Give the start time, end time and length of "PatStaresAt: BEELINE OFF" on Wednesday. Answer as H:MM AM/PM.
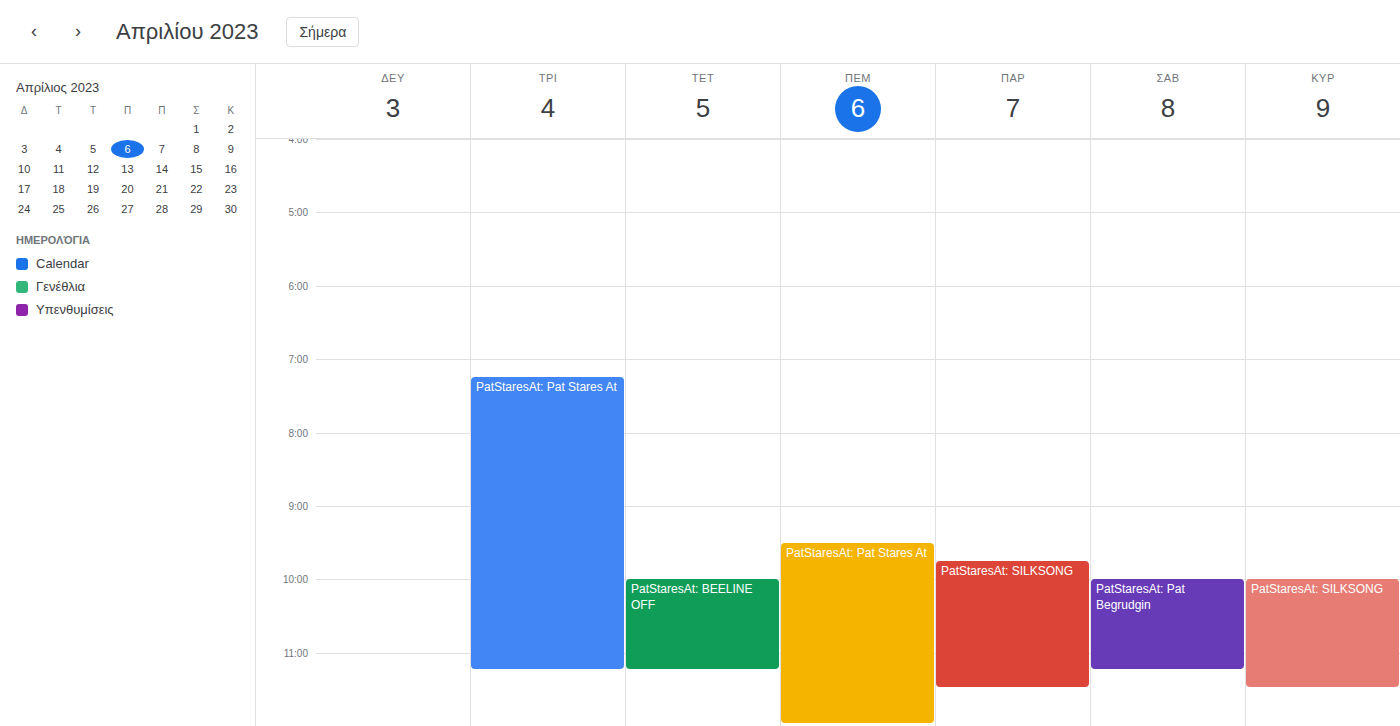
10:00 PM to 11:15 PM, 1 hour 15 minutes